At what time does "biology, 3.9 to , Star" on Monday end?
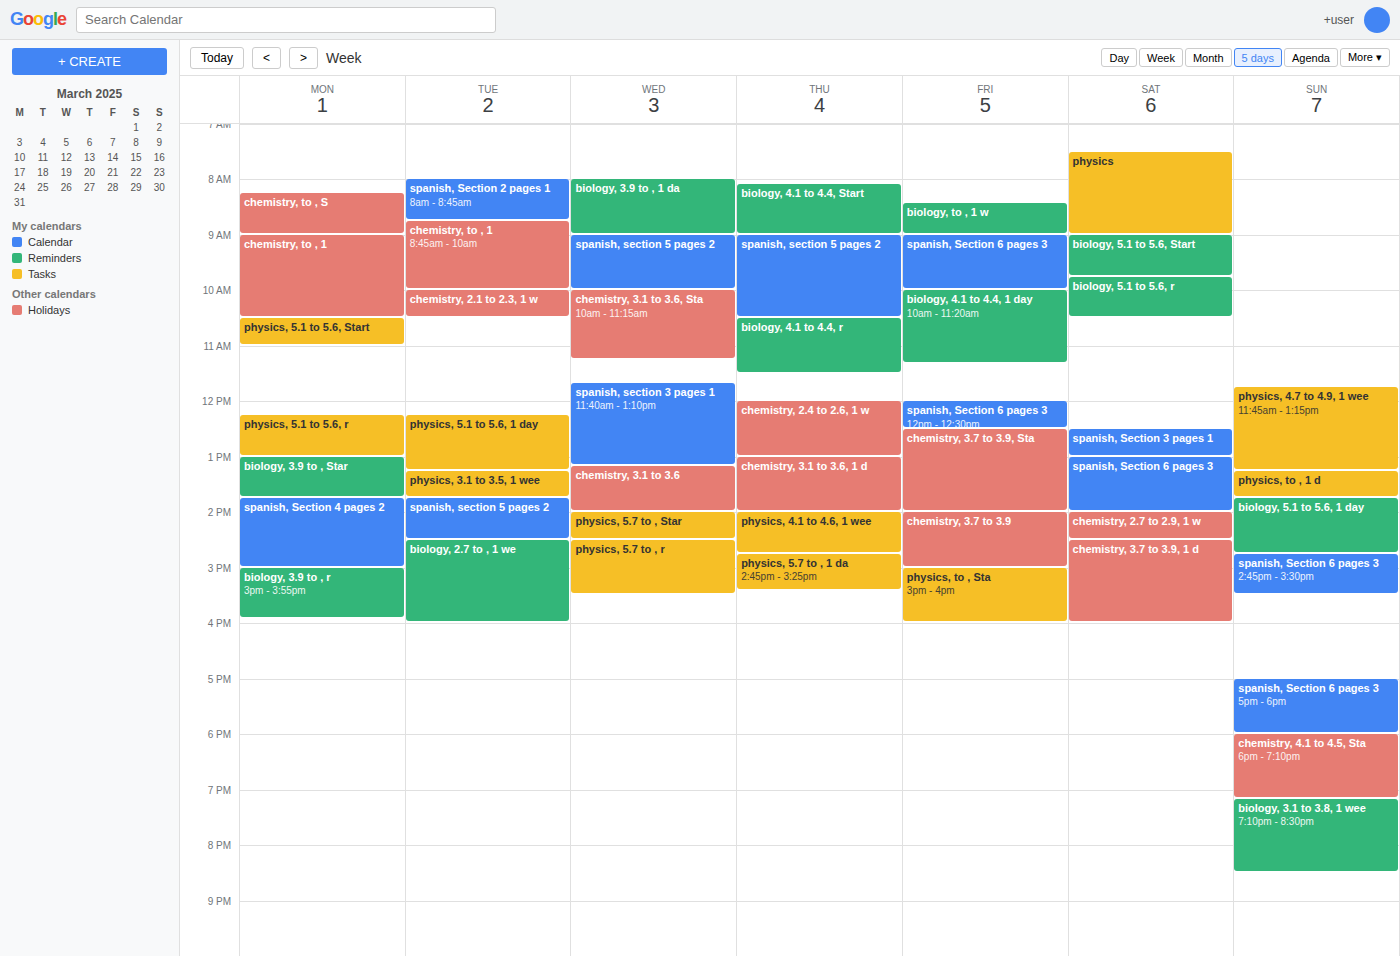
1:45 PM